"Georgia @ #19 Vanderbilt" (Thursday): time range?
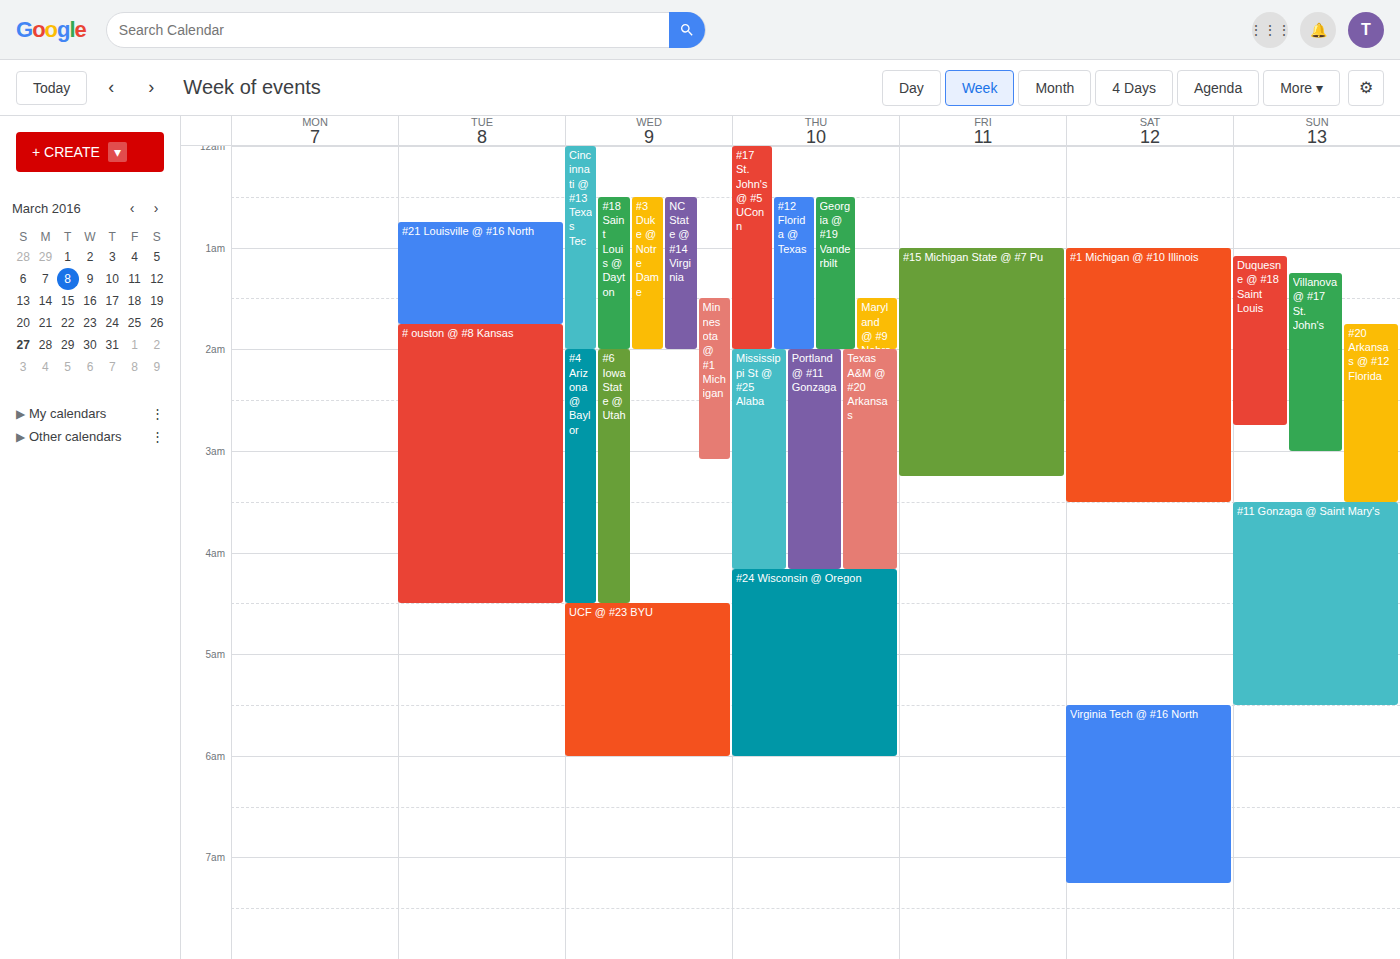
12:30 AM to 2:00 AM